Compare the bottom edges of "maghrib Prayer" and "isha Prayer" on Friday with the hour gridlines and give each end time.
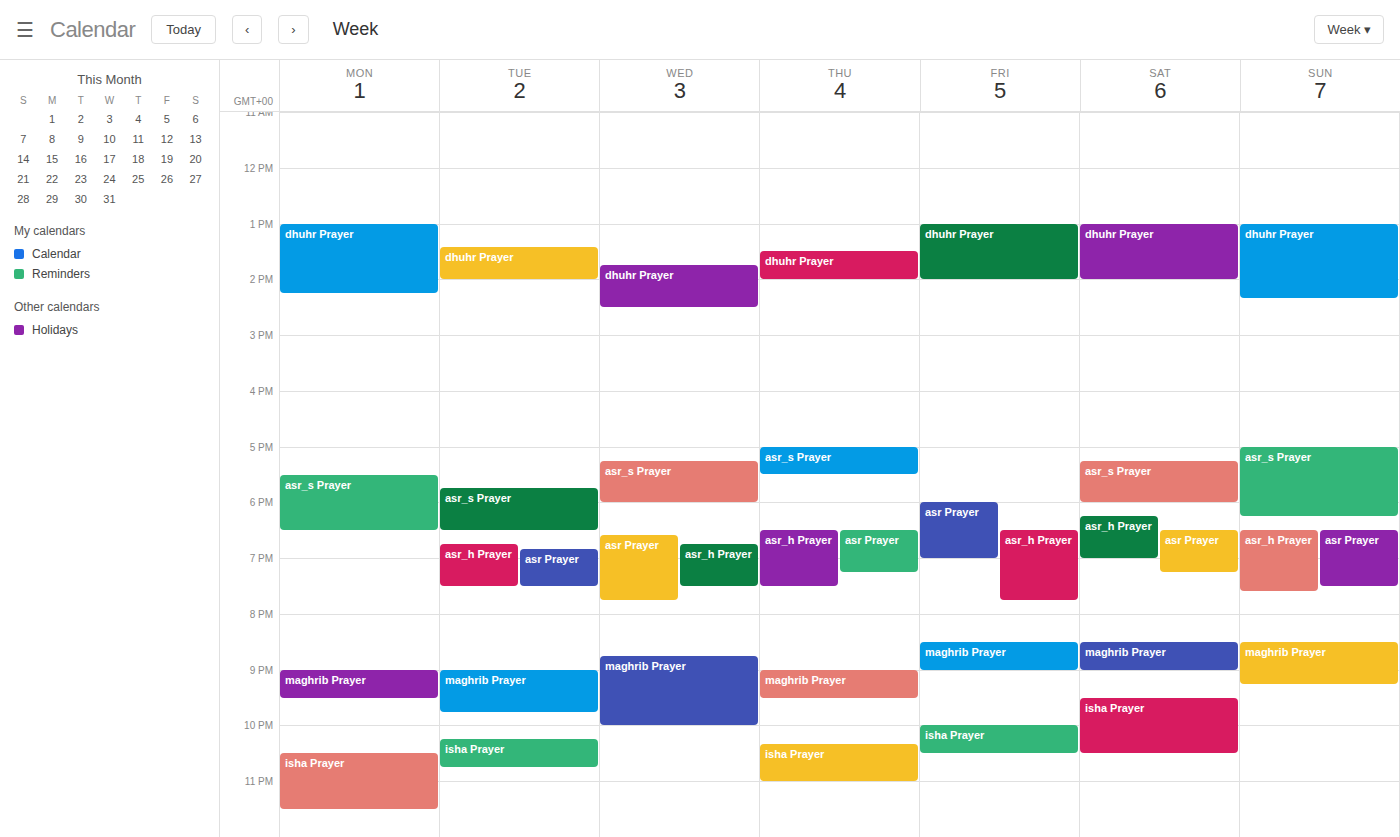
"maghrib Prayer": 9:00 PM, exactly on the 9 PM line. "isha Prayer": 10:30 PM, halfway between the 10 PM and 11 PM lines.